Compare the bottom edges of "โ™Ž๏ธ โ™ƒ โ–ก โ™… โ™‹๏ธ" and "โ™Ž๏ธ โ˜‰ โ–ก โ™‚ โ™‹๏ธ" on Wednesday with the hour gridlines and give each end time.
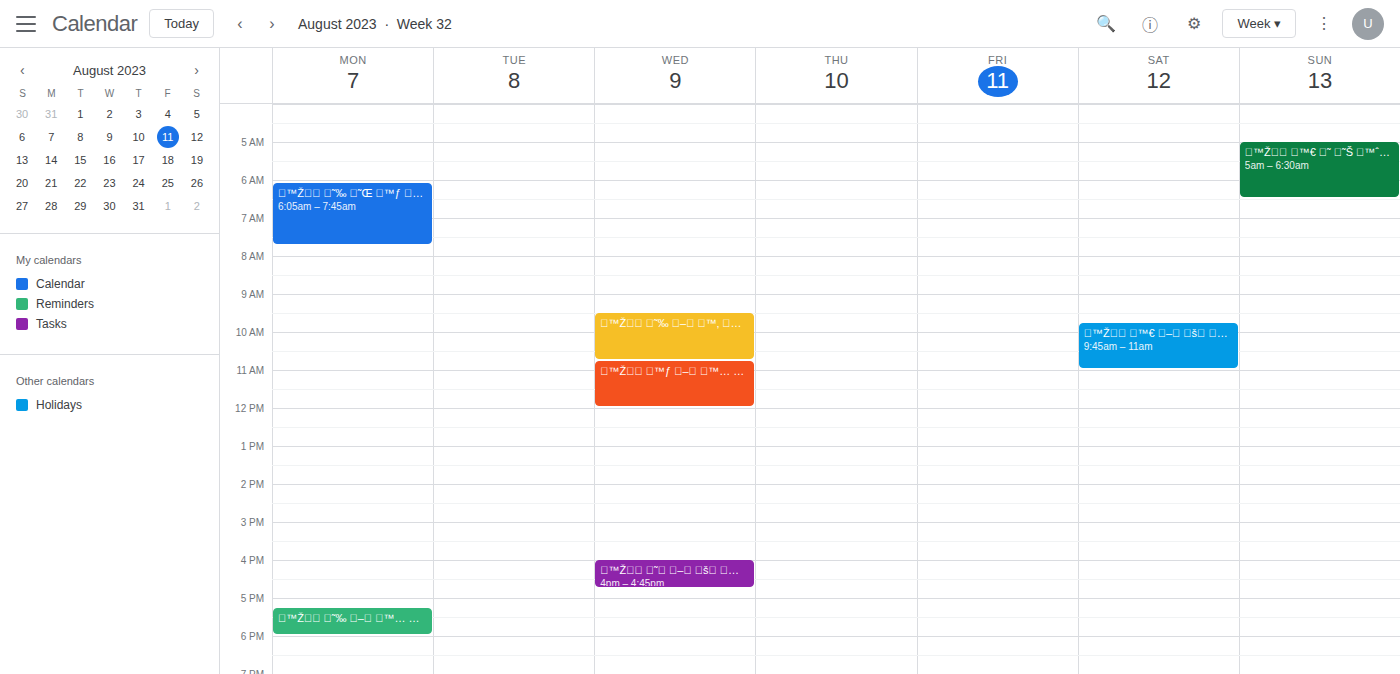
"โ™Ž๏ธ โ™ƒ โ–ก โ™… โ™‹๏ธ": 12:00 PM, exactly on the 12 PM line. "โ™Ž๏ธ โ˜‰ โ–ก โ™‚ โ™‹๏ธ": 10:45 AM, neither: three quarters of the way from the 10 AM line to the 11 AM line.